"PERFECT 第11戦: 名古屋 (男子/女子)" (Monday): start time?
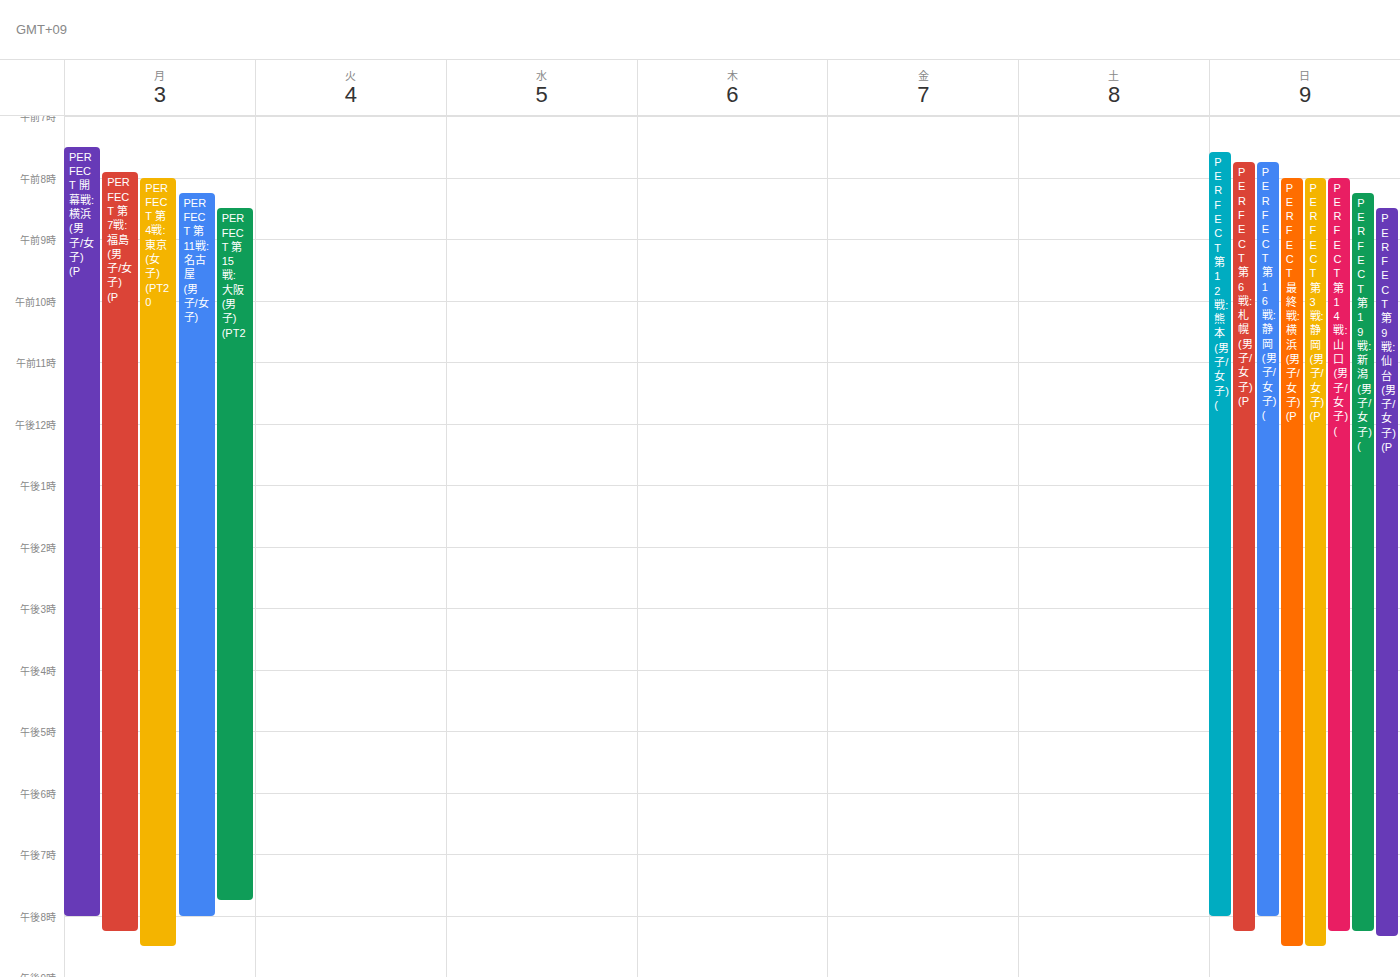
8:15 AM